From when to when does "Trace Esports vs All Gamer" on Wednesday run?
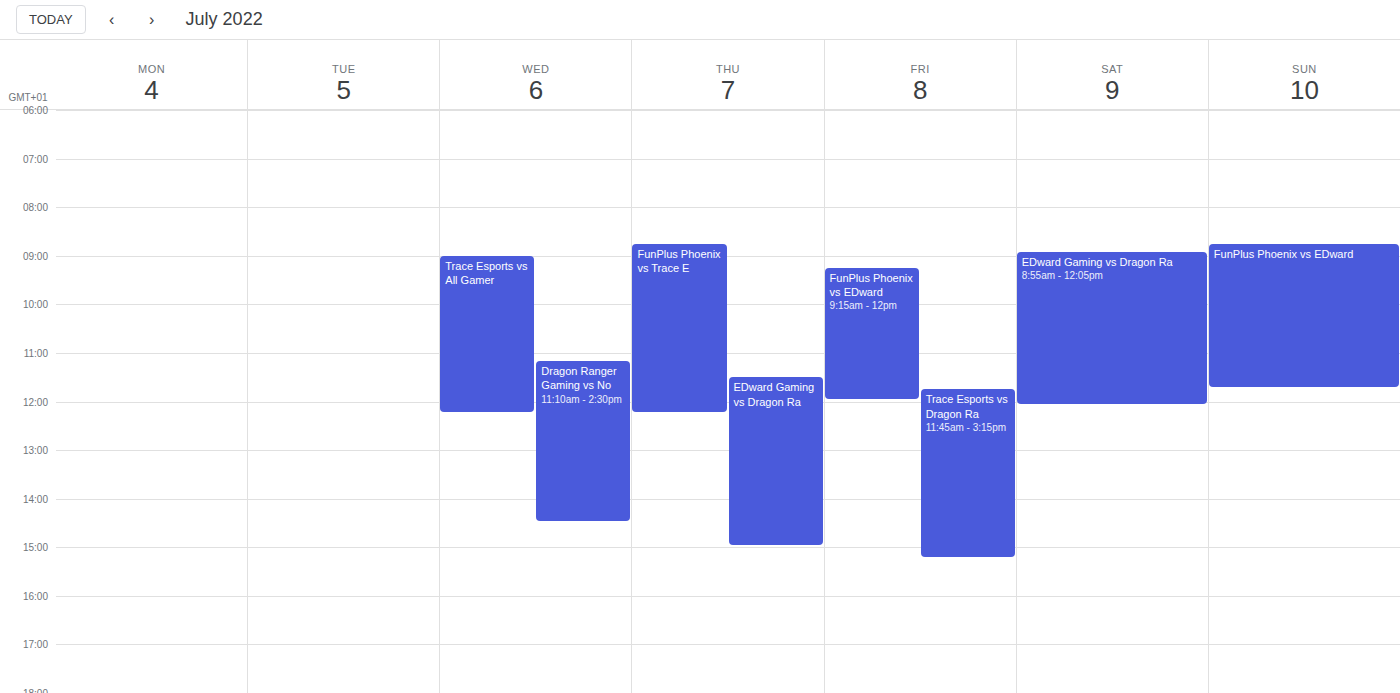
9:00 AM to 12:15 PM